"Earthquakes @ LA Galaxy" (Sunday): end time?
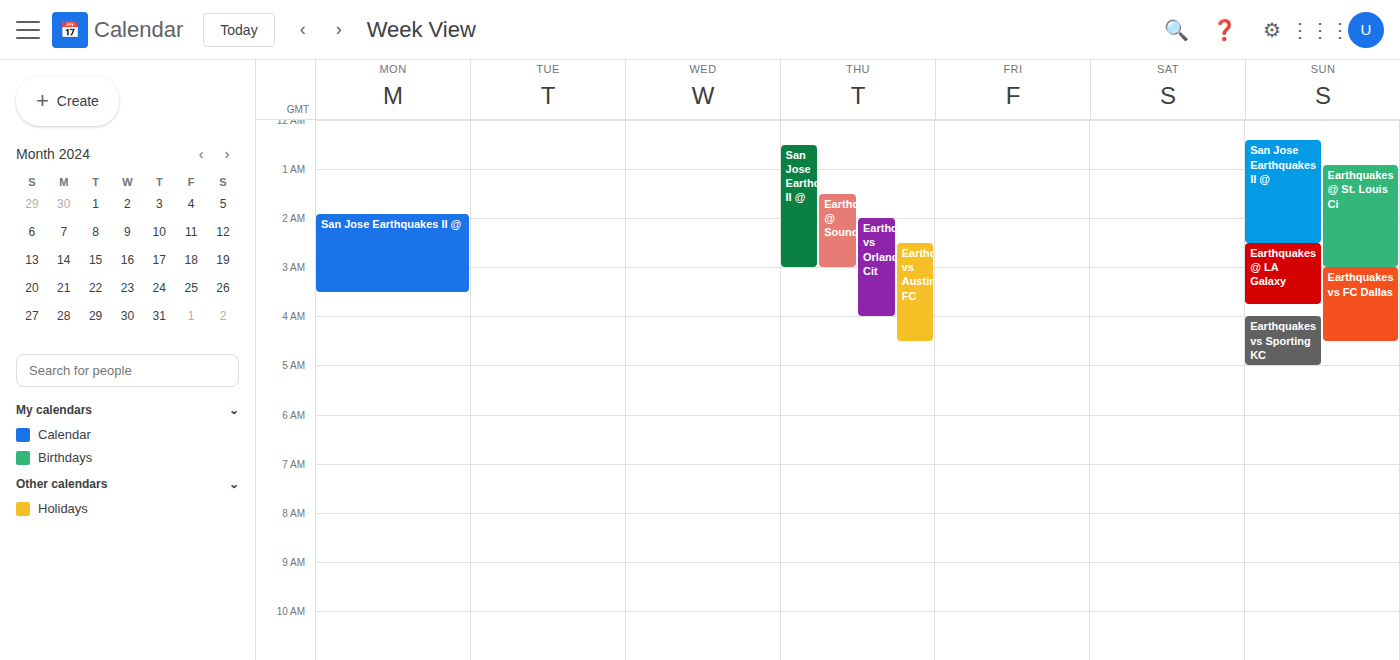
3:45 AM